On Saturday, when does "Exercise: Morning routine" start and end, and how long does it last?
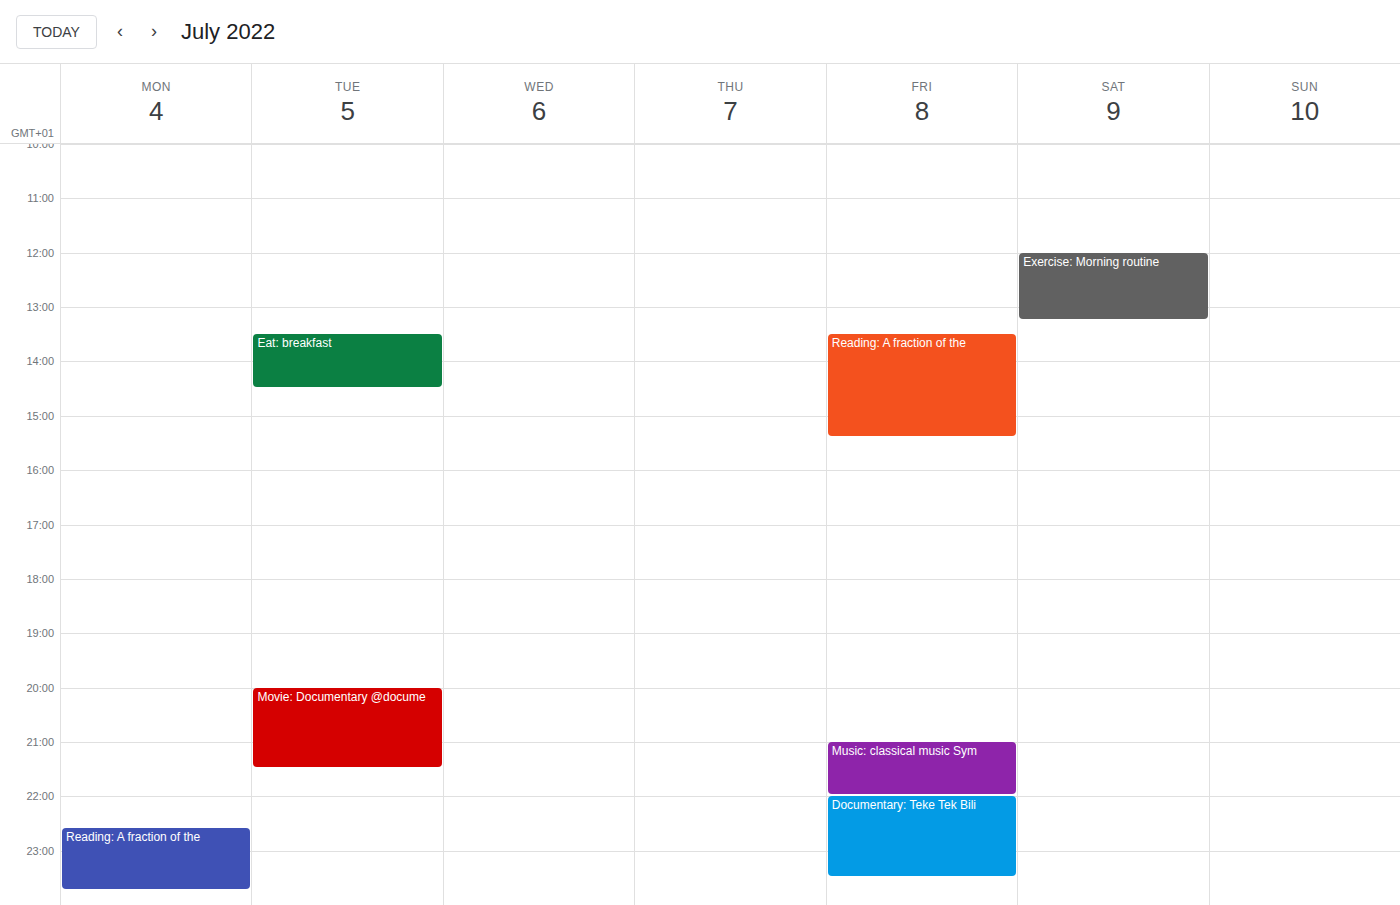
12:00 PM to 1:15 PM, 1 hour 15 minutes